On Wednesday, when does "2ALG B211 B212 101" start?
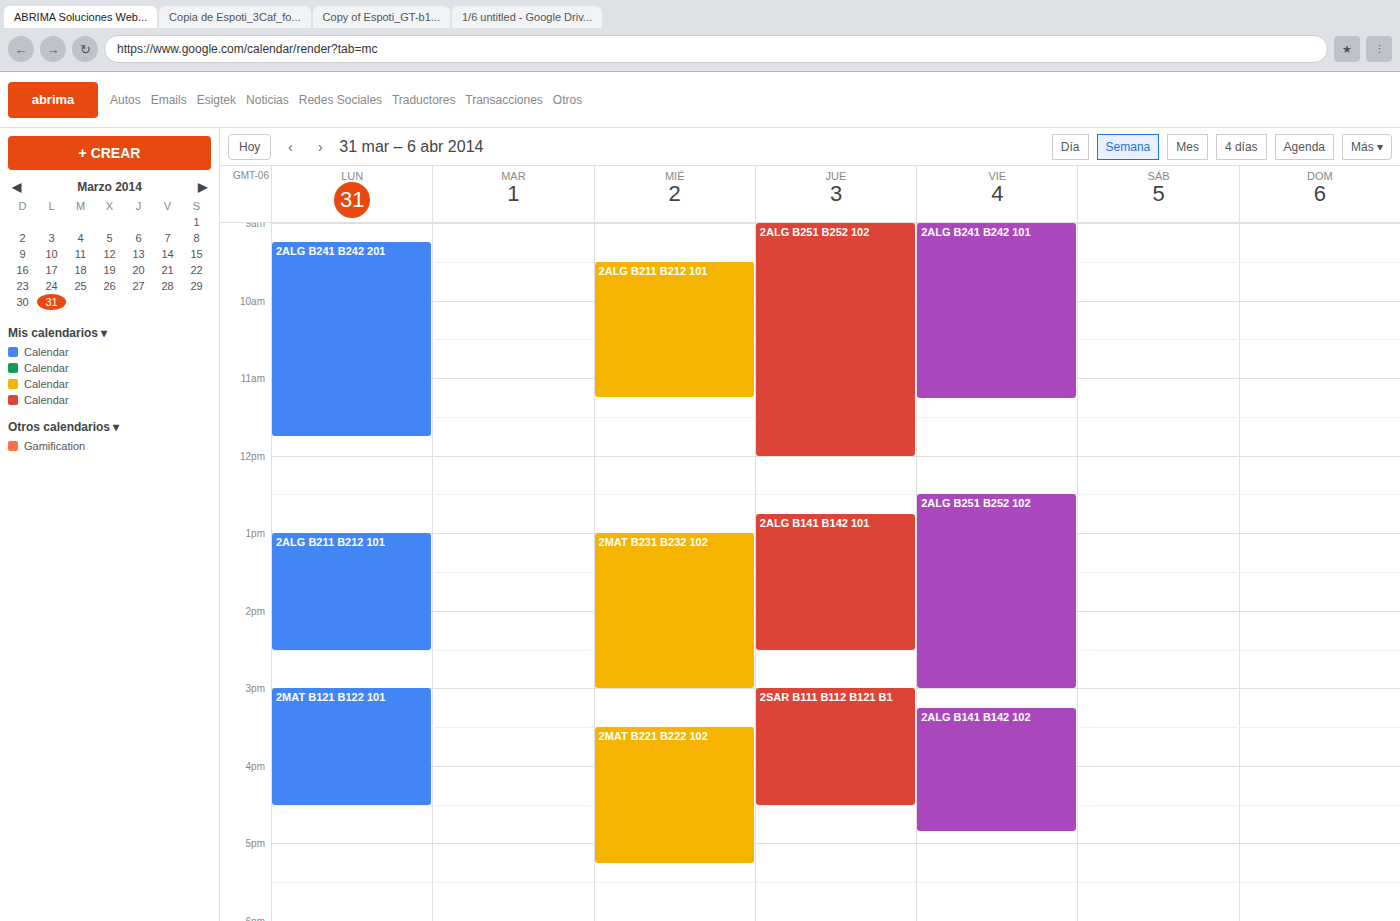
9:30 AM